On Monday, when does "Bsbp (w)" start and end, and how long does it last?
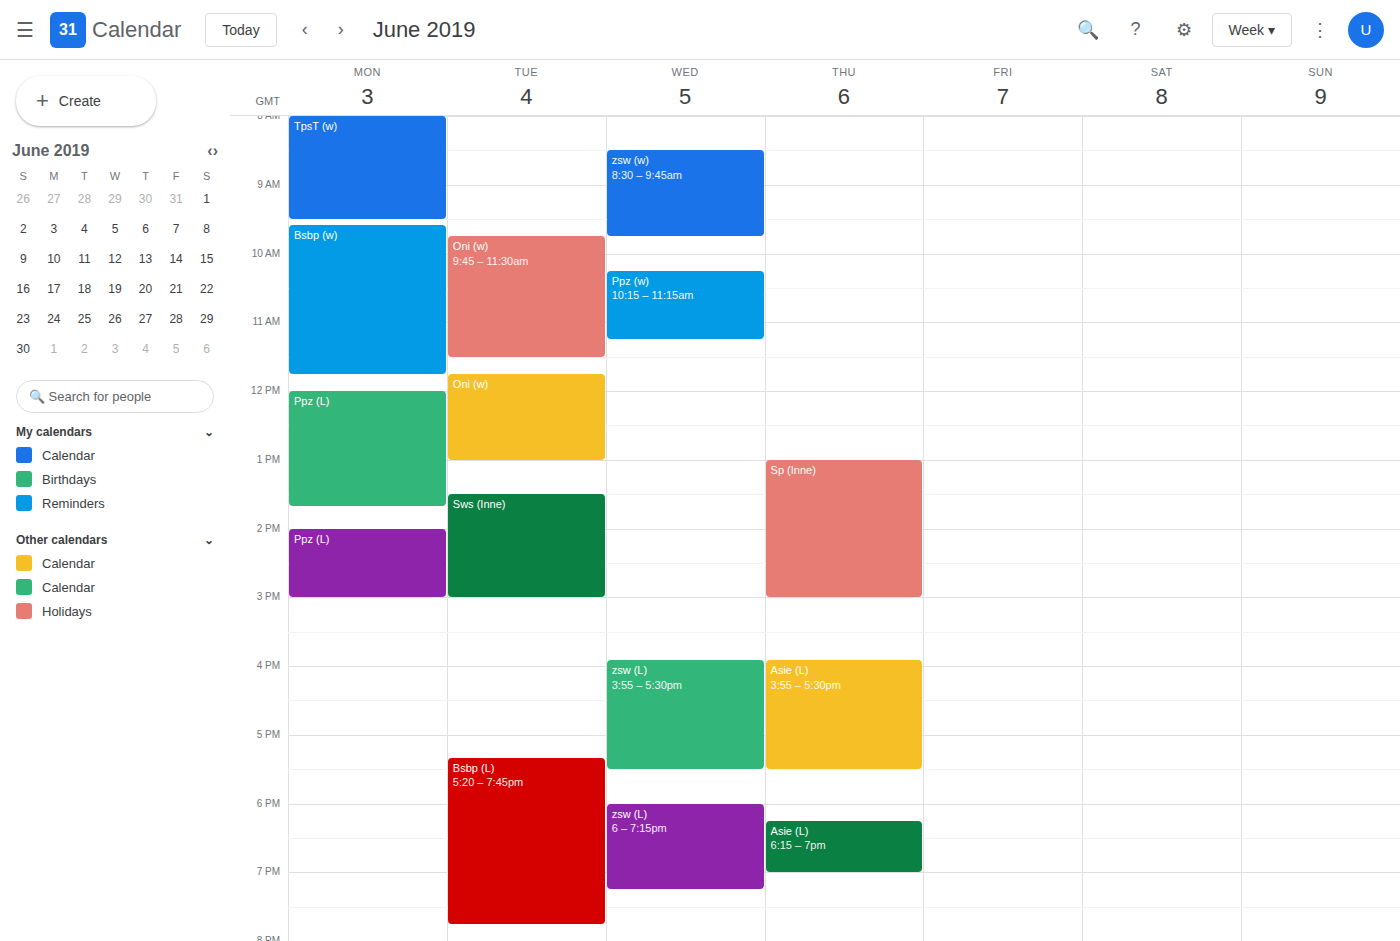
9:35 AM to 11:45 AM, 2 hours 10 minutes